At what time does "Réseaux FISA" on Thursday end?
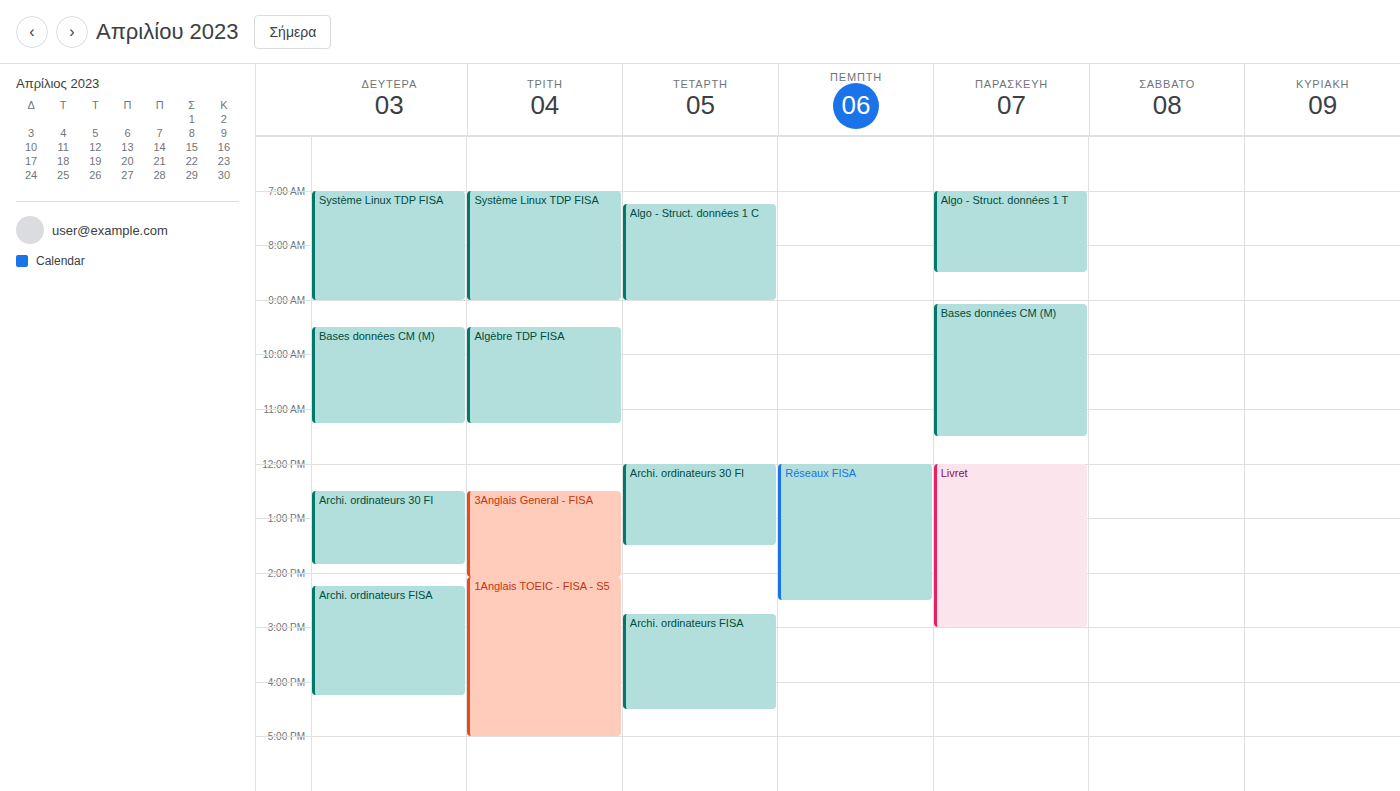
2:30 PM